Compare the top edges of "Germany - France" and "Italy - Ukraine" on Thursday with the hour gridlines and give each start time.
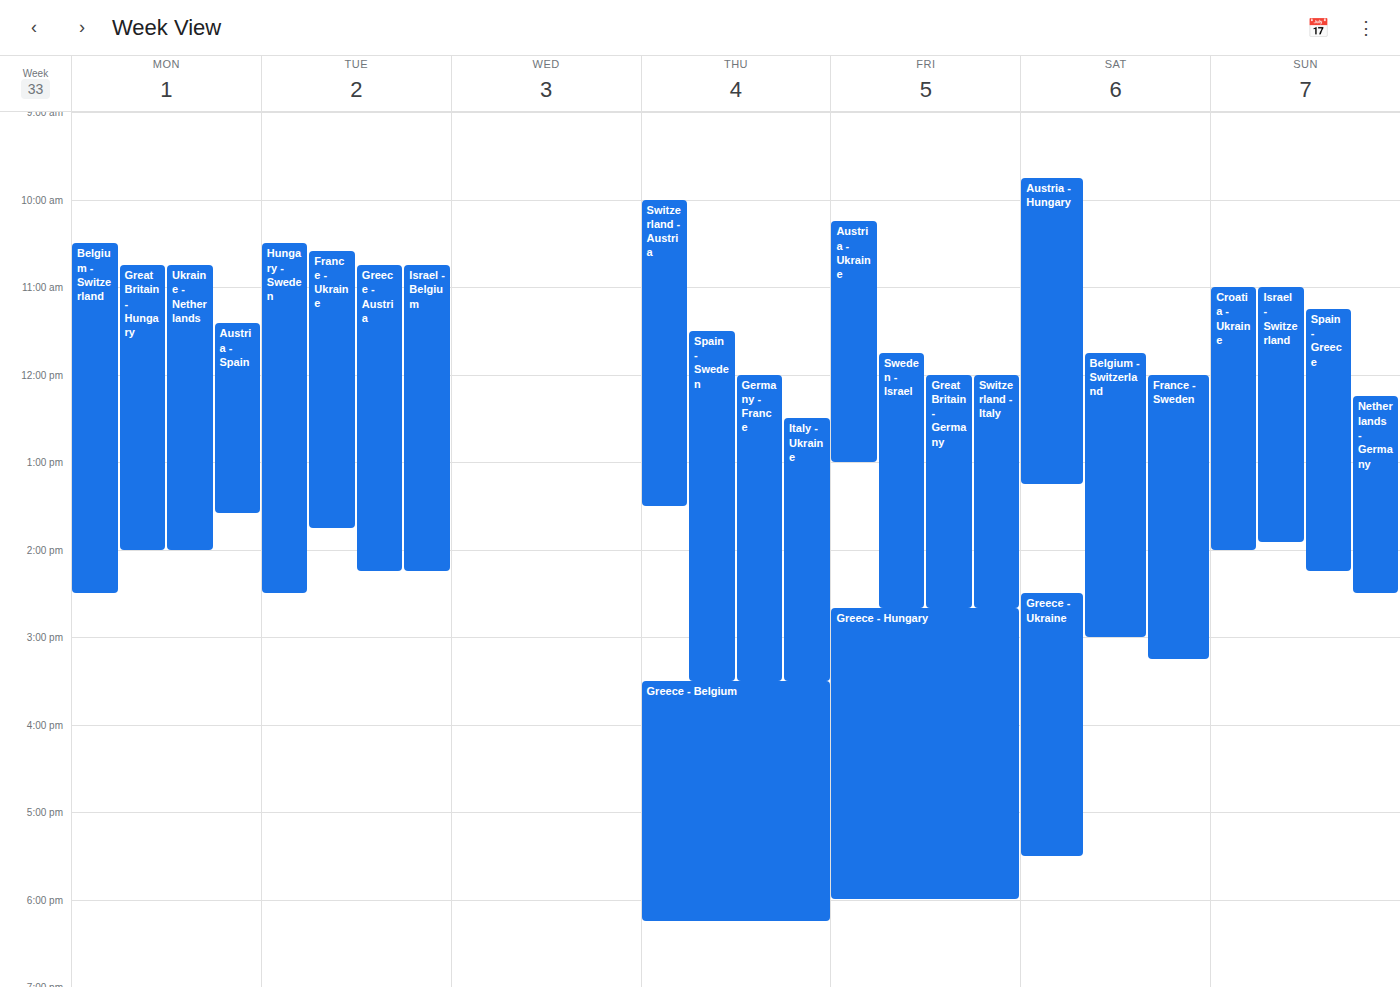
"Germany - France": 12:00 PM, exactly on the 12 PM line. "Italy - Ukraine": 12:30 PM, halfway between the 12 PM and 1 PM lines.